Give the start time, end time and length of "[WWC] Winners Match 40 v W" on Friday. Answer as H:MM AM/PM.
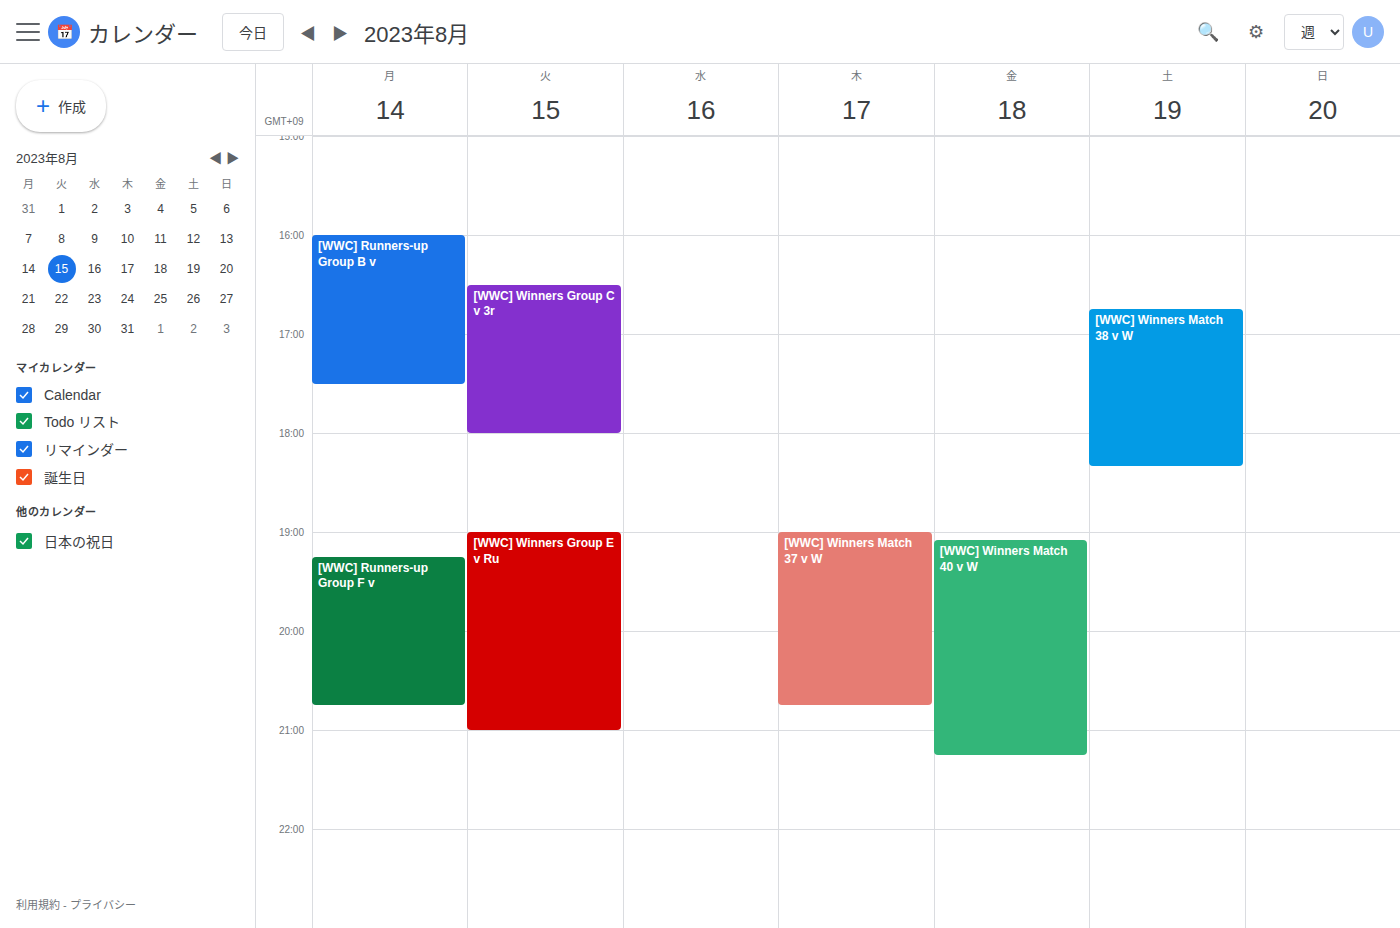
7:05 PM to 9:15 PM, 2 hours 10 minutes